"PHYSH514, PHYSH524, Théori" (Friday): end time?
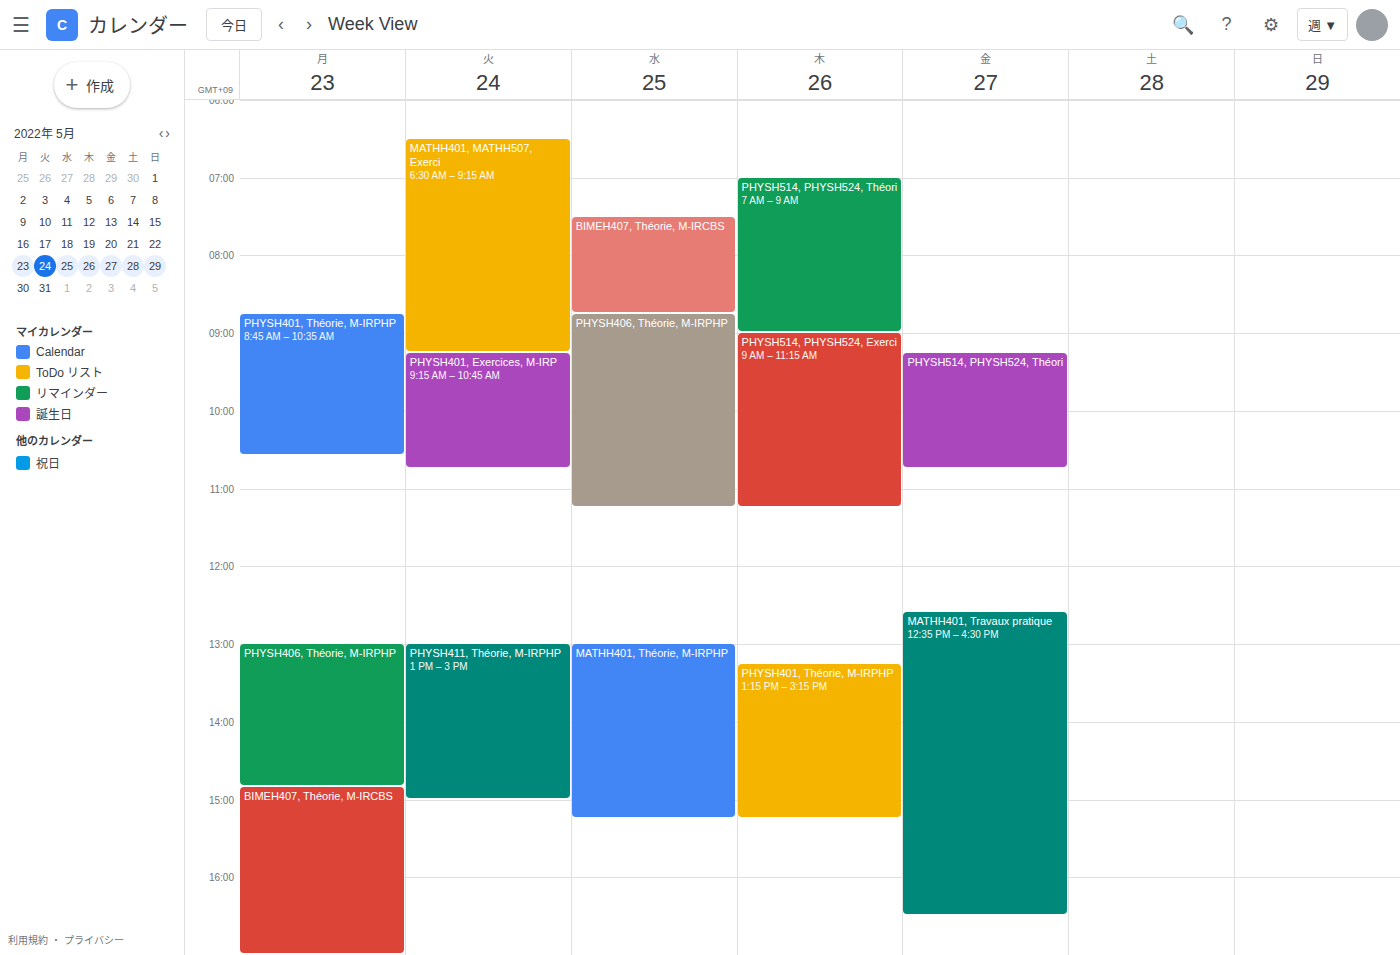
10:45 AM